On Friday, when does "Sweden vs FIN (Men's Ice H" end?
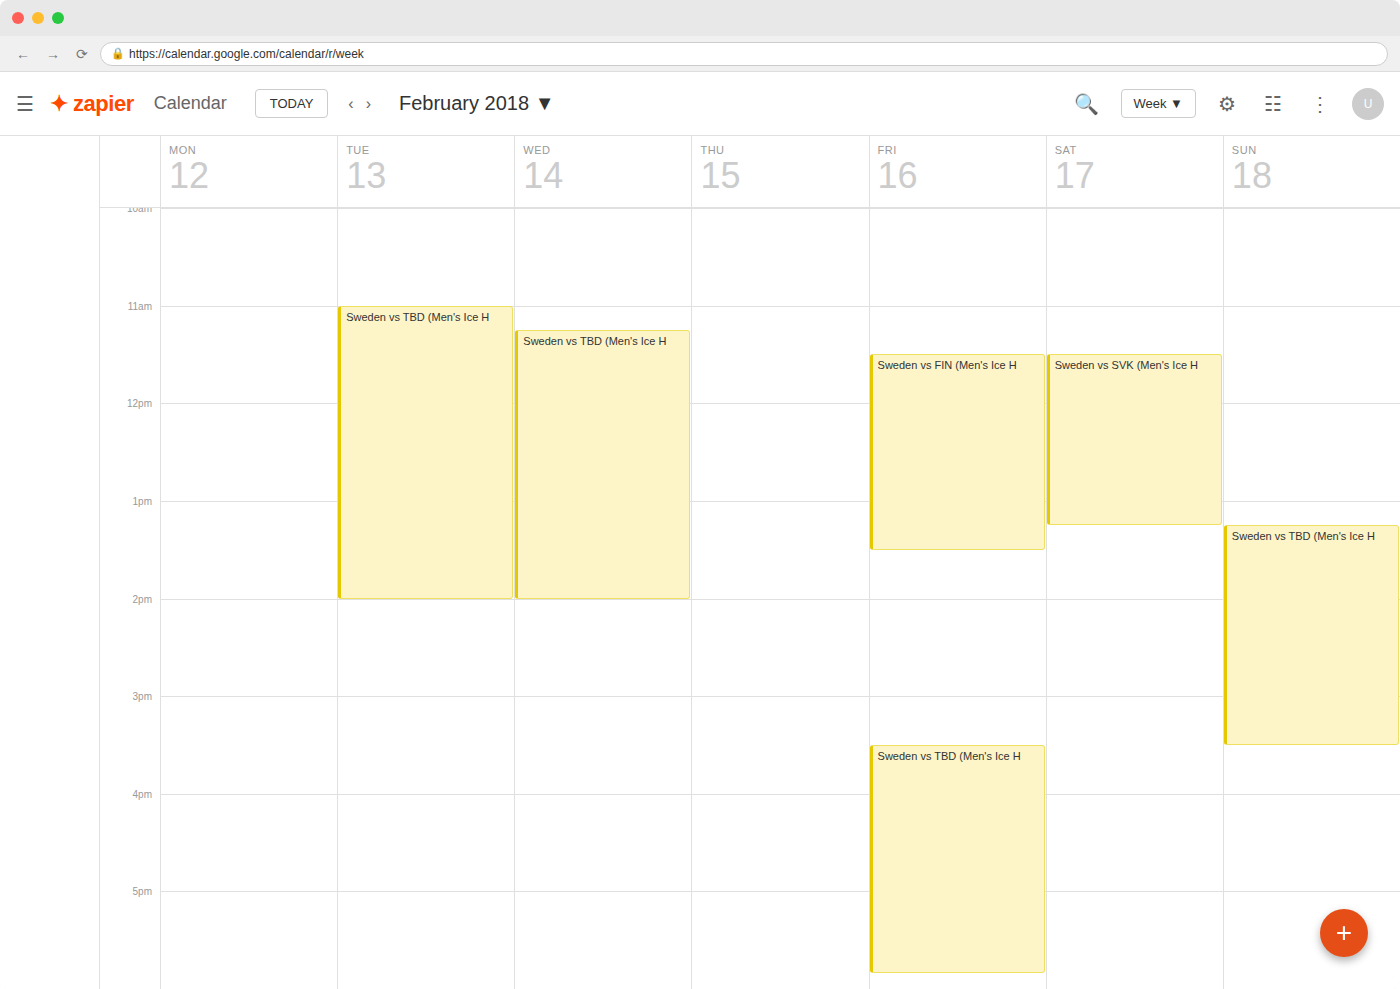
1:30 PM